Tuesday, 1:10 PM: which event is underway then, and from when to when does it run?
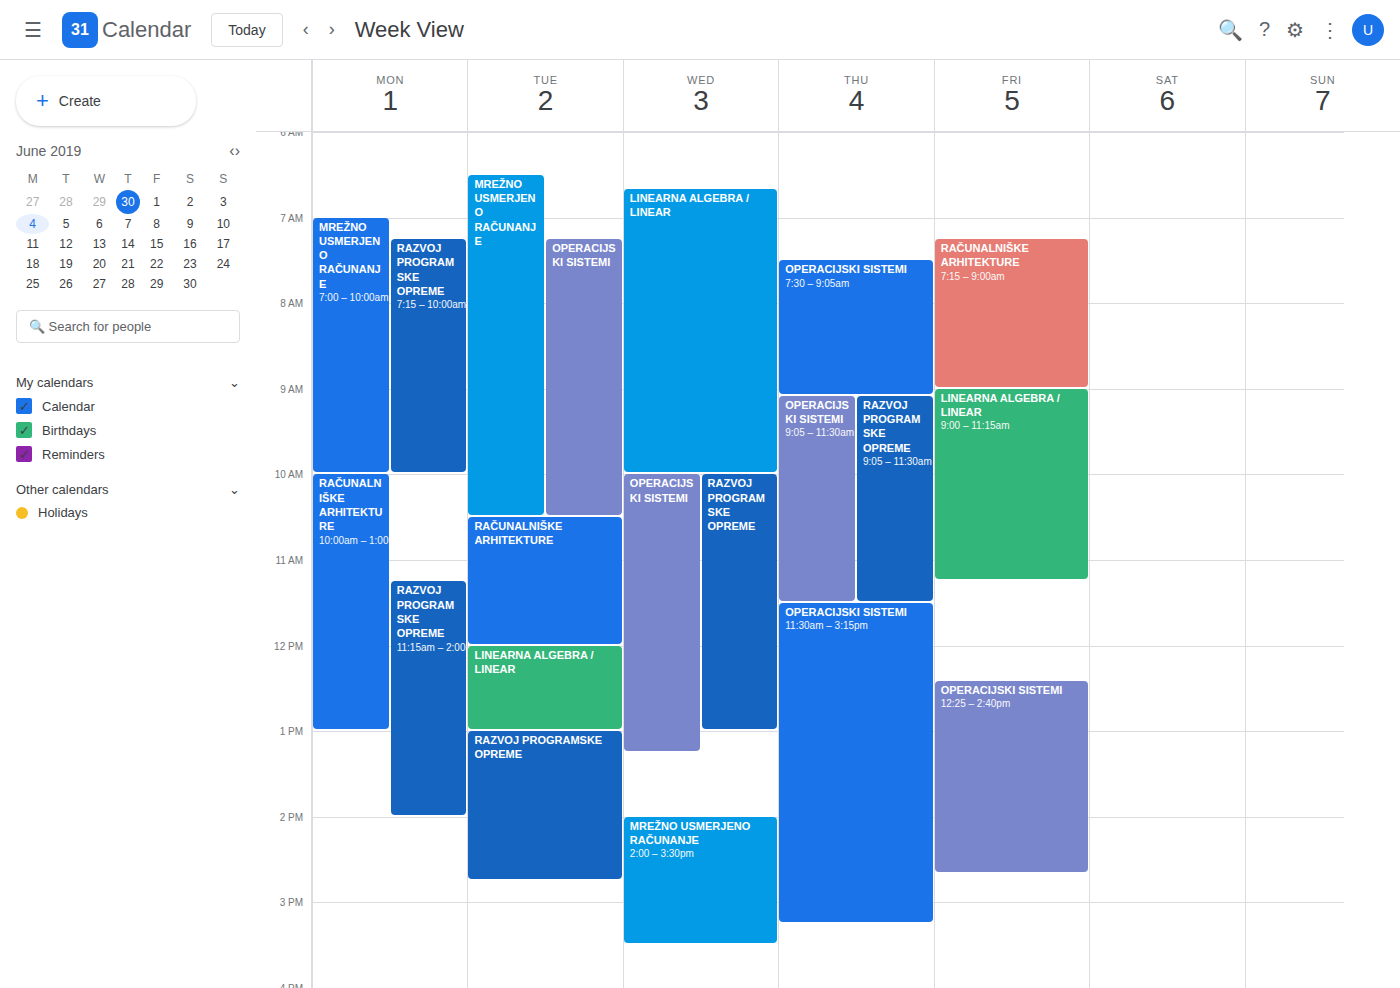
"RAZVOJ PROGRAMSKE OPREME", 1:00 PM to 2:45 PM